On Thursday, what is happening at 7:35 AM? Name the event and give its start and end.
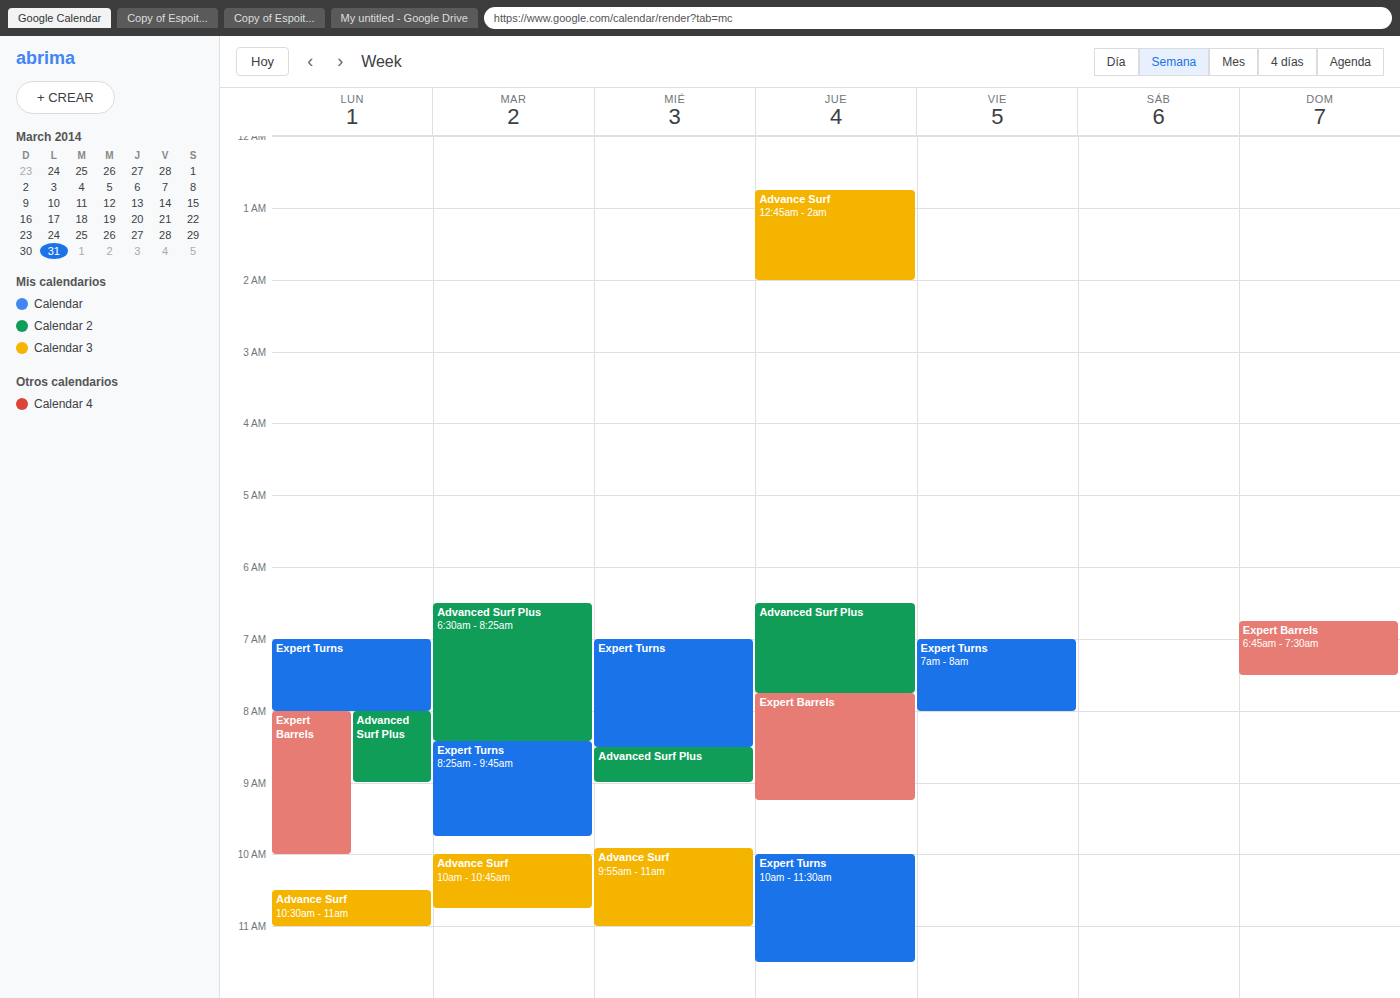
"Advanced Surf Plus", 6:30 AM to 7:45 AM